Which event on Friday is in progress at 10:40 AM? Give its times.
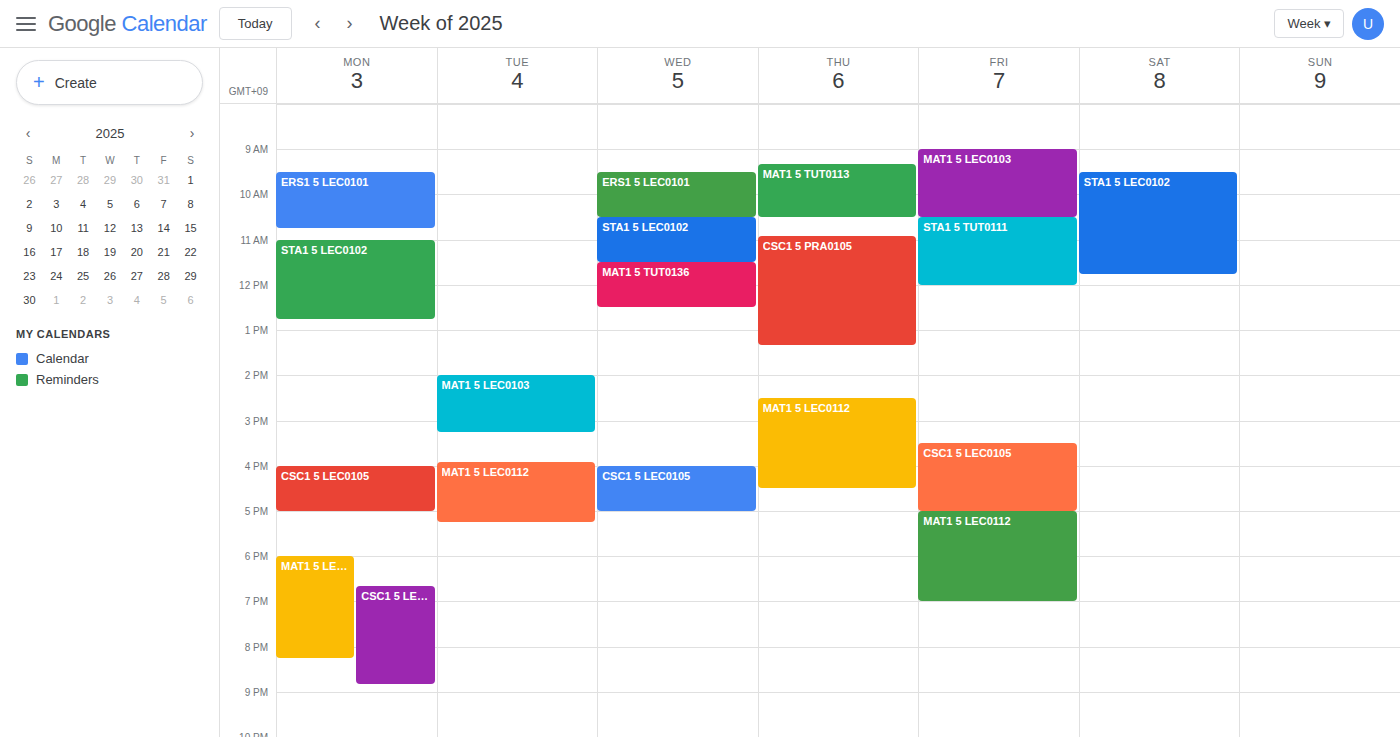
"STA1 5 TUT0111", 10:30 AM to 12:00 PM